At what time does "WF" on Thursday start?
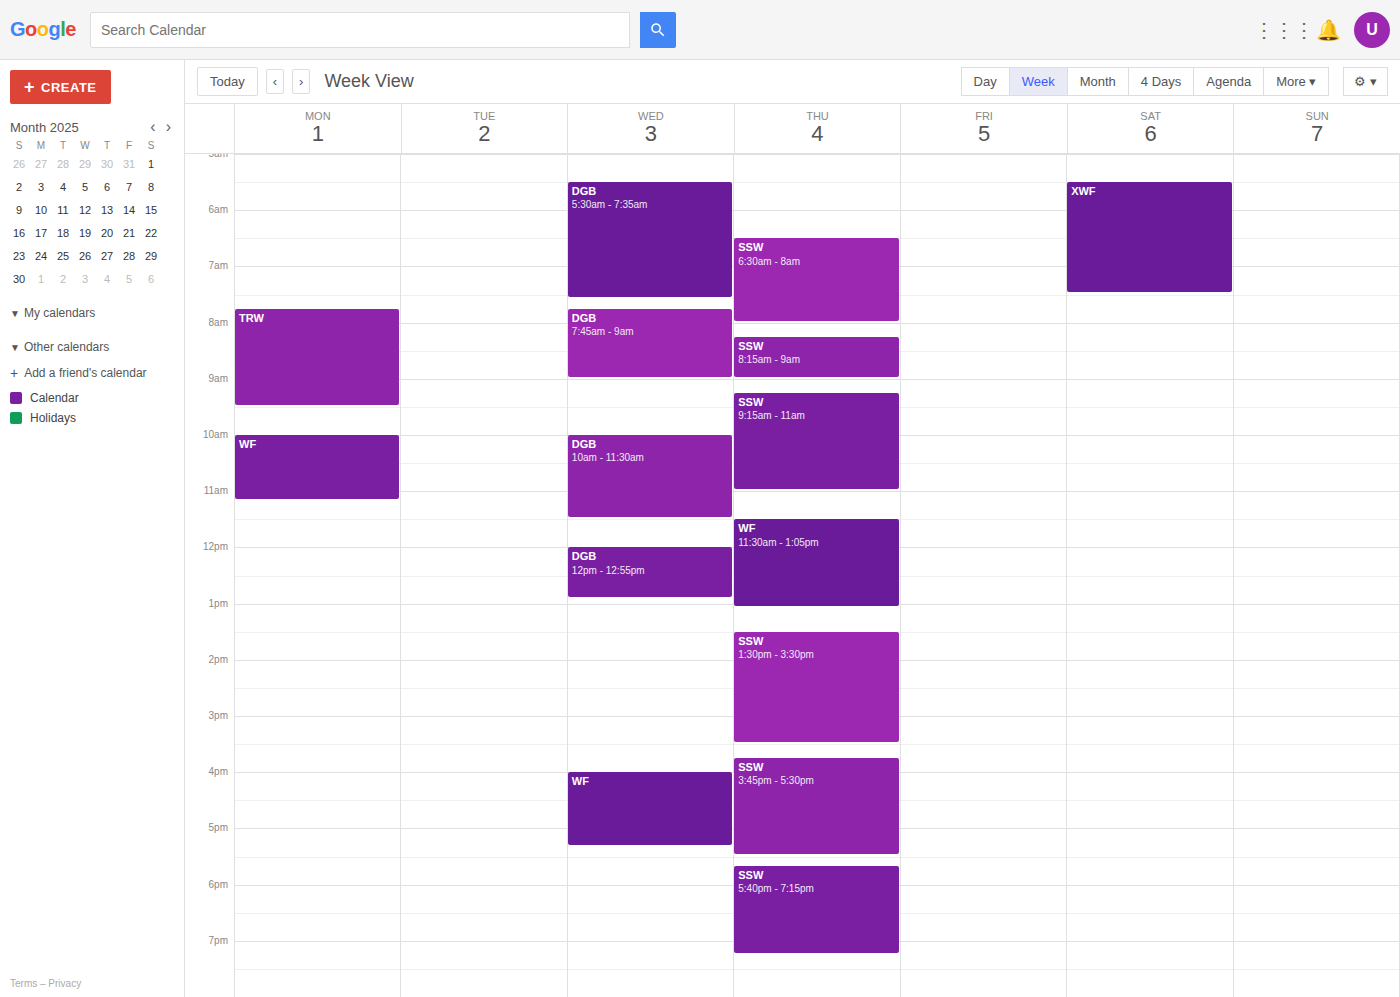
11:30 AM